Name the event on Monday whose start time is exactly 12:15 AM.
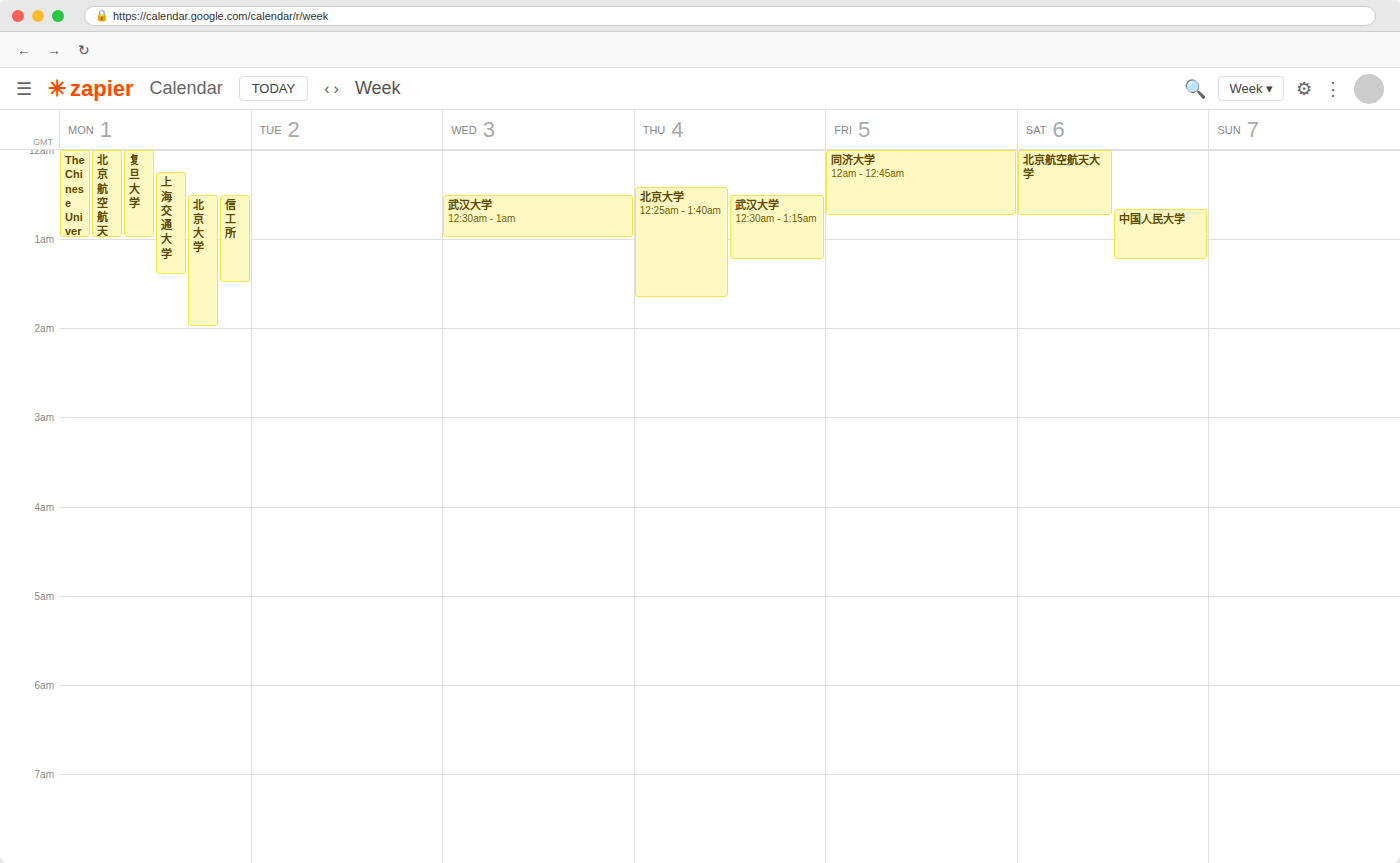
"上海交通大学"